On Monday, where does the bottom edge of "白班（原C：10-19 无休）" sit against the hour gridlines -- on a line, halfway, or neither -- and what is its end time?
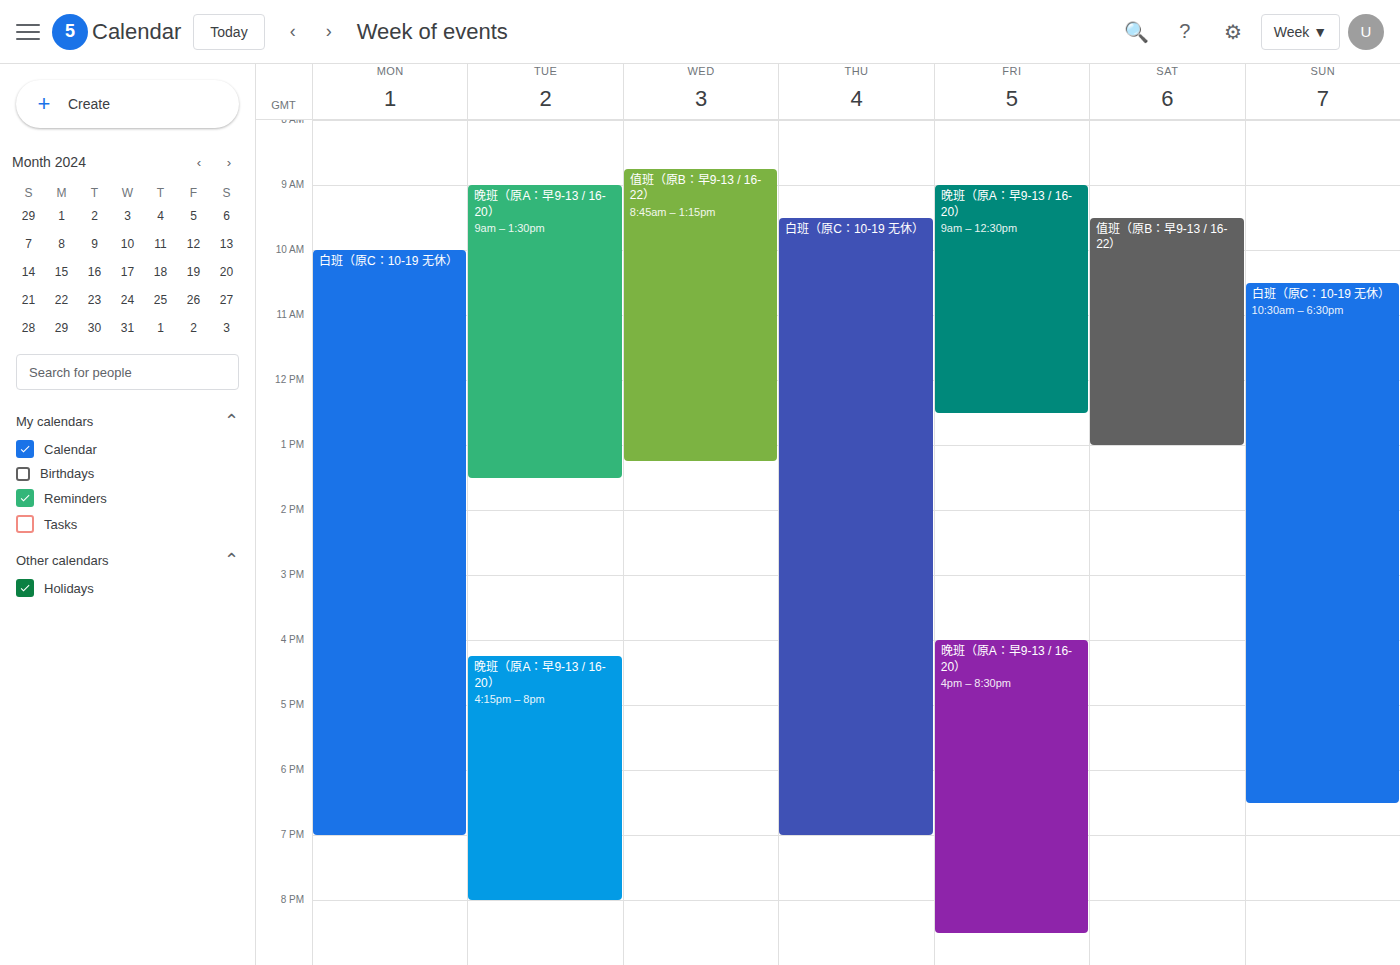
7:00 PM -- exactly on the 7 PM line.